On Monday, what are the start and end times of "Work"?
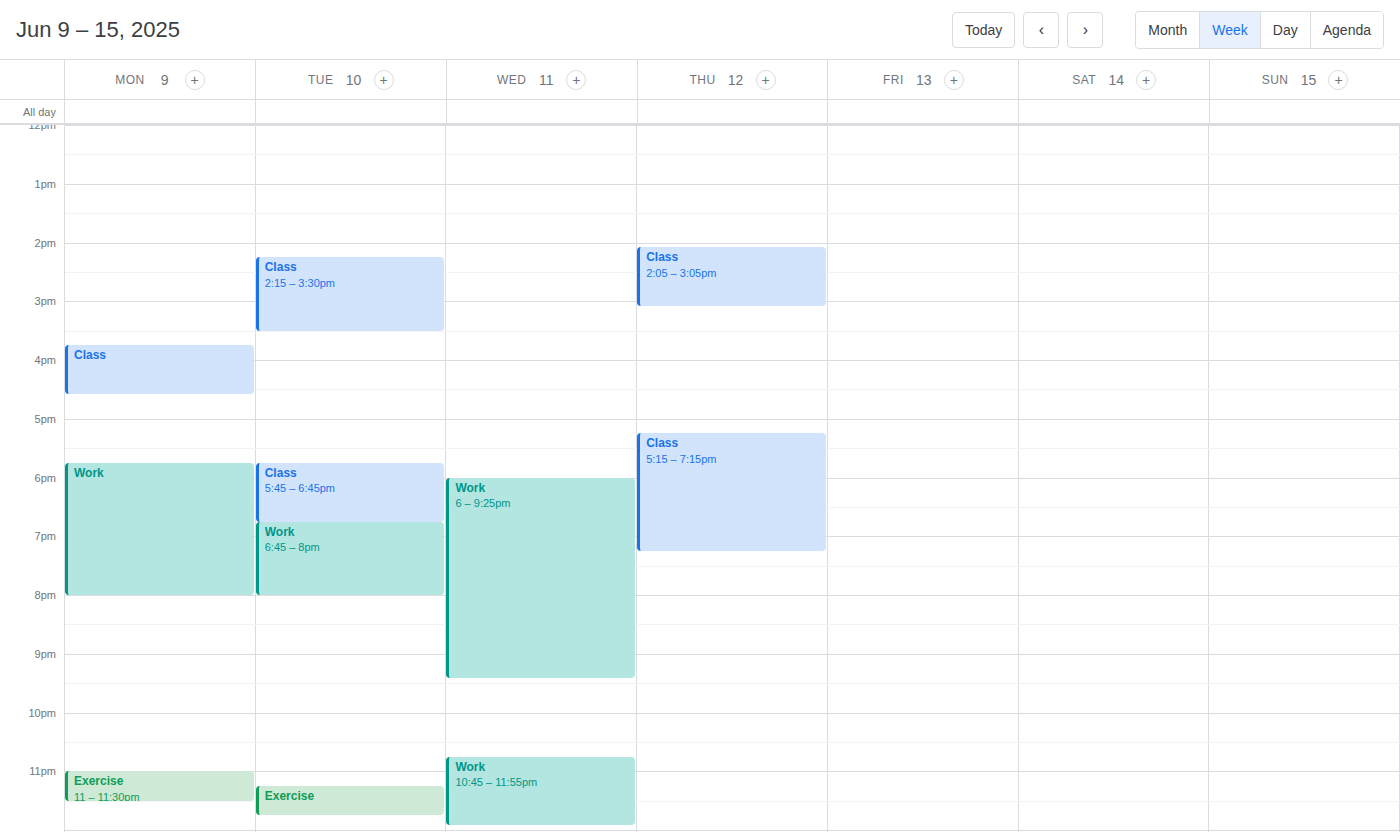
5:45 PM to 8:00 PM